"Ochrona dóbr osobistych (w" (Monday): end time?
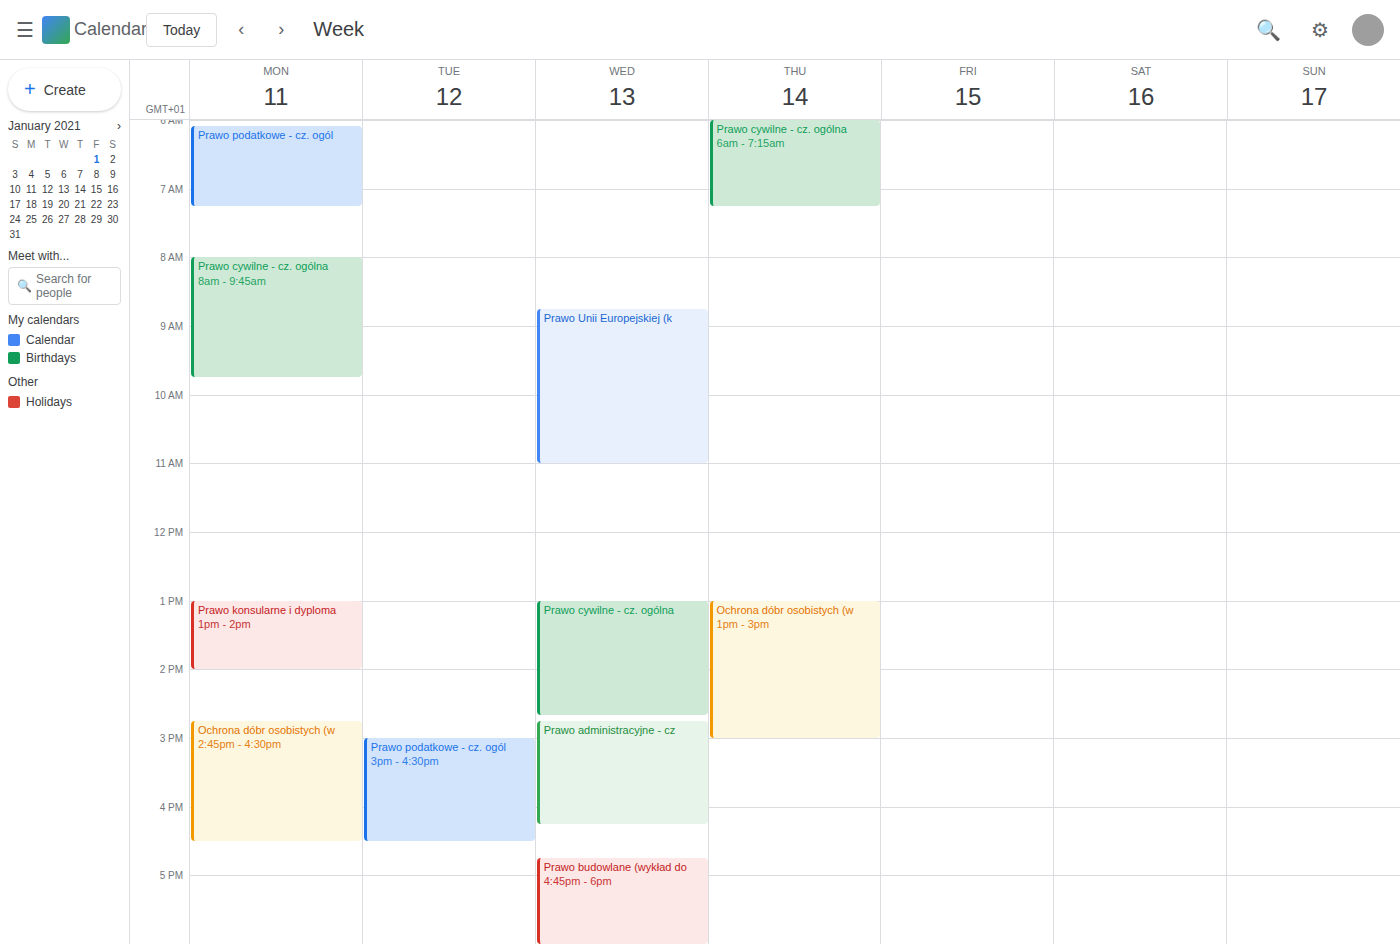
4:30 PM